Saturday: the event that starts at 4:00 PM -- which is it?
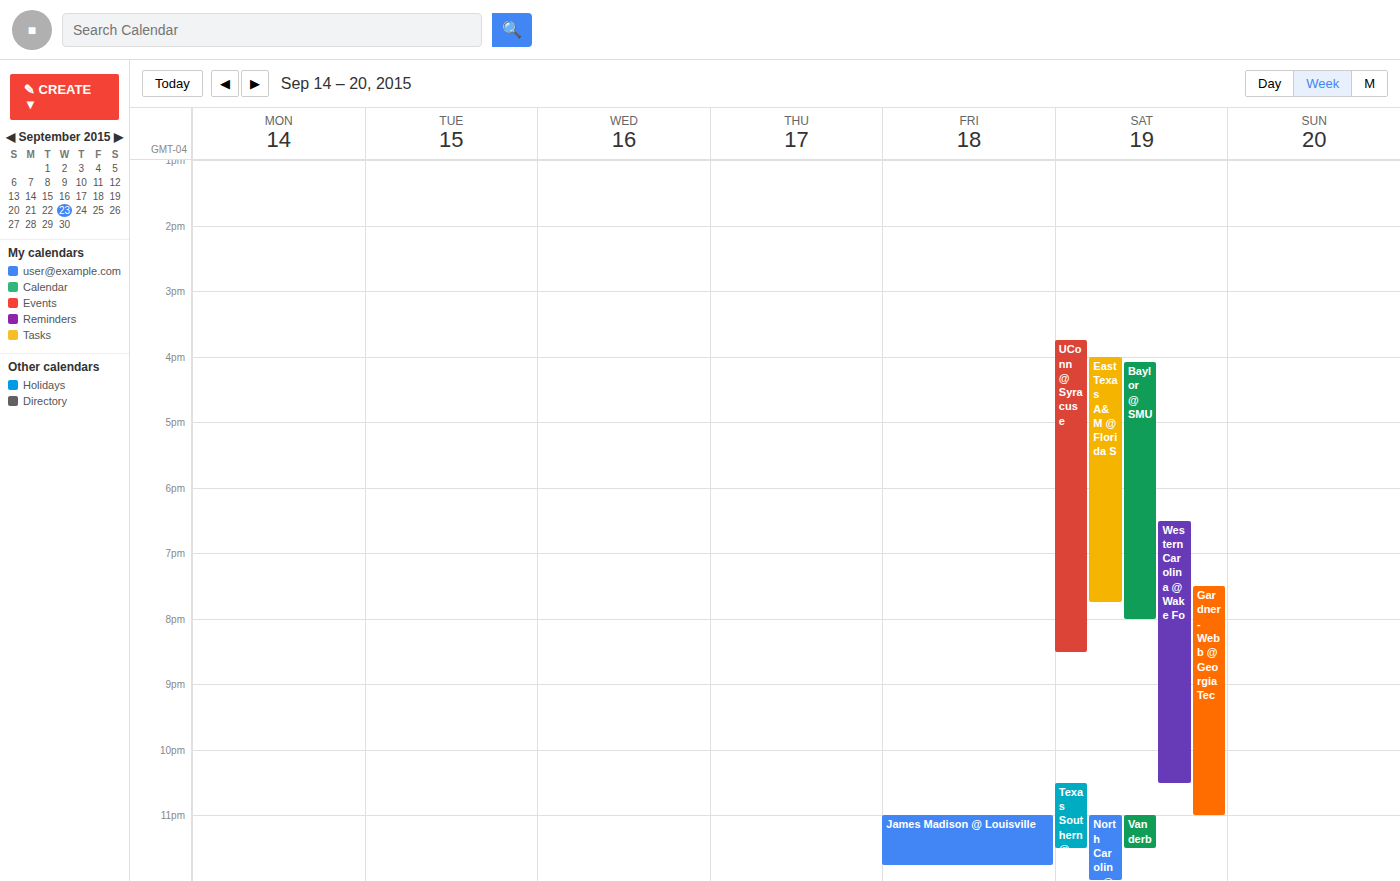
"East Texas A&M @ Florida S"